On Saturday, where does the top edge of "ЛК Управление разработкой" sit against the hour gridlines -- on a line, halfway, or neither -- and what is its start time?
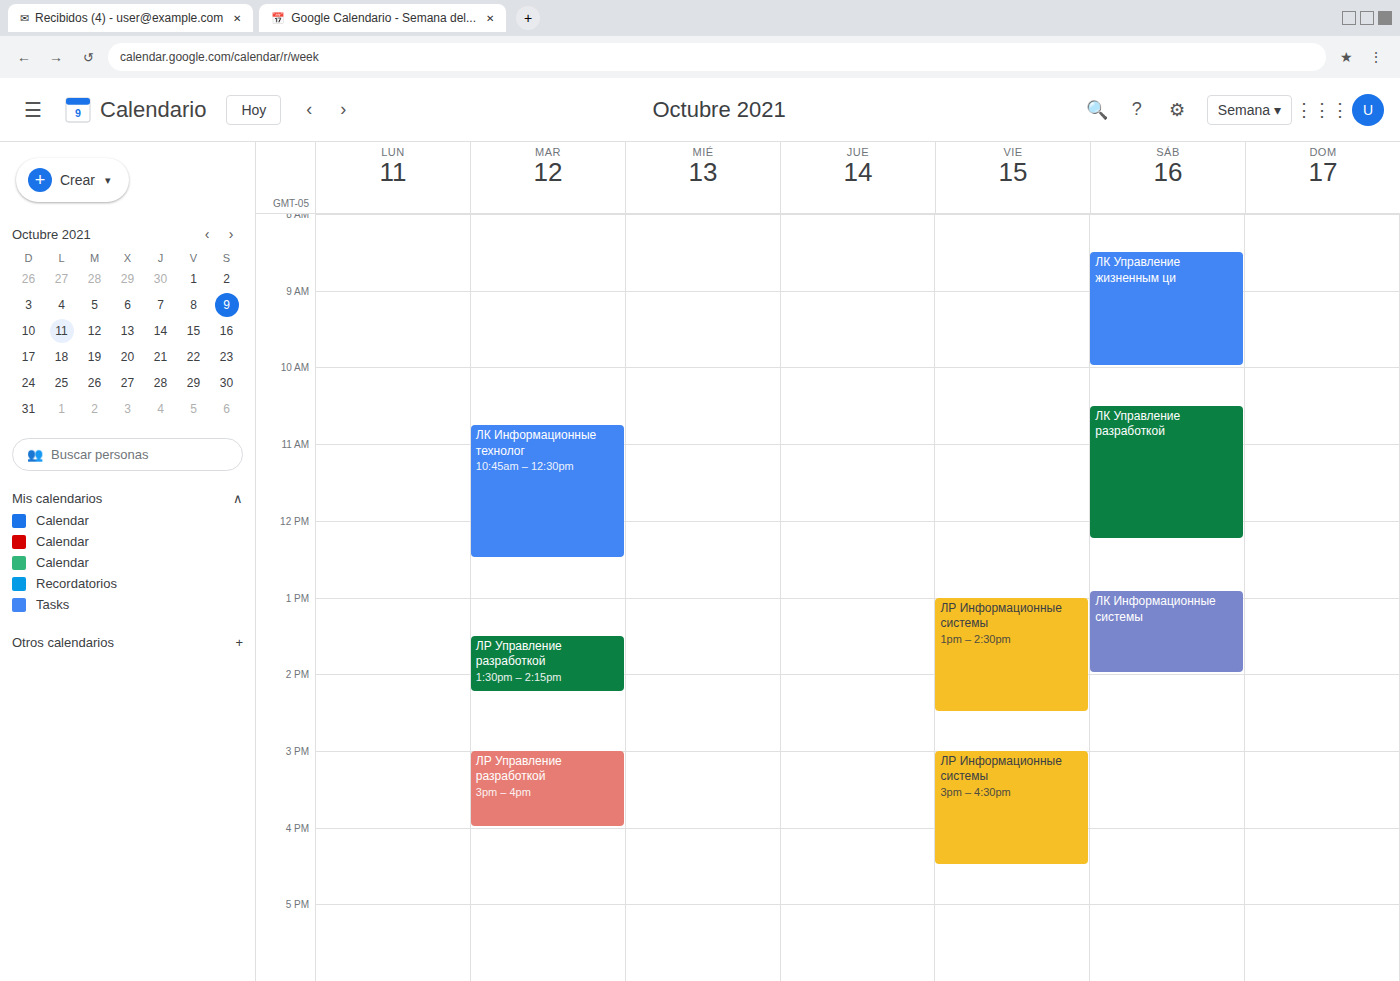
10:30 AM -- halfway between the 10 AM and 11 AM lines.